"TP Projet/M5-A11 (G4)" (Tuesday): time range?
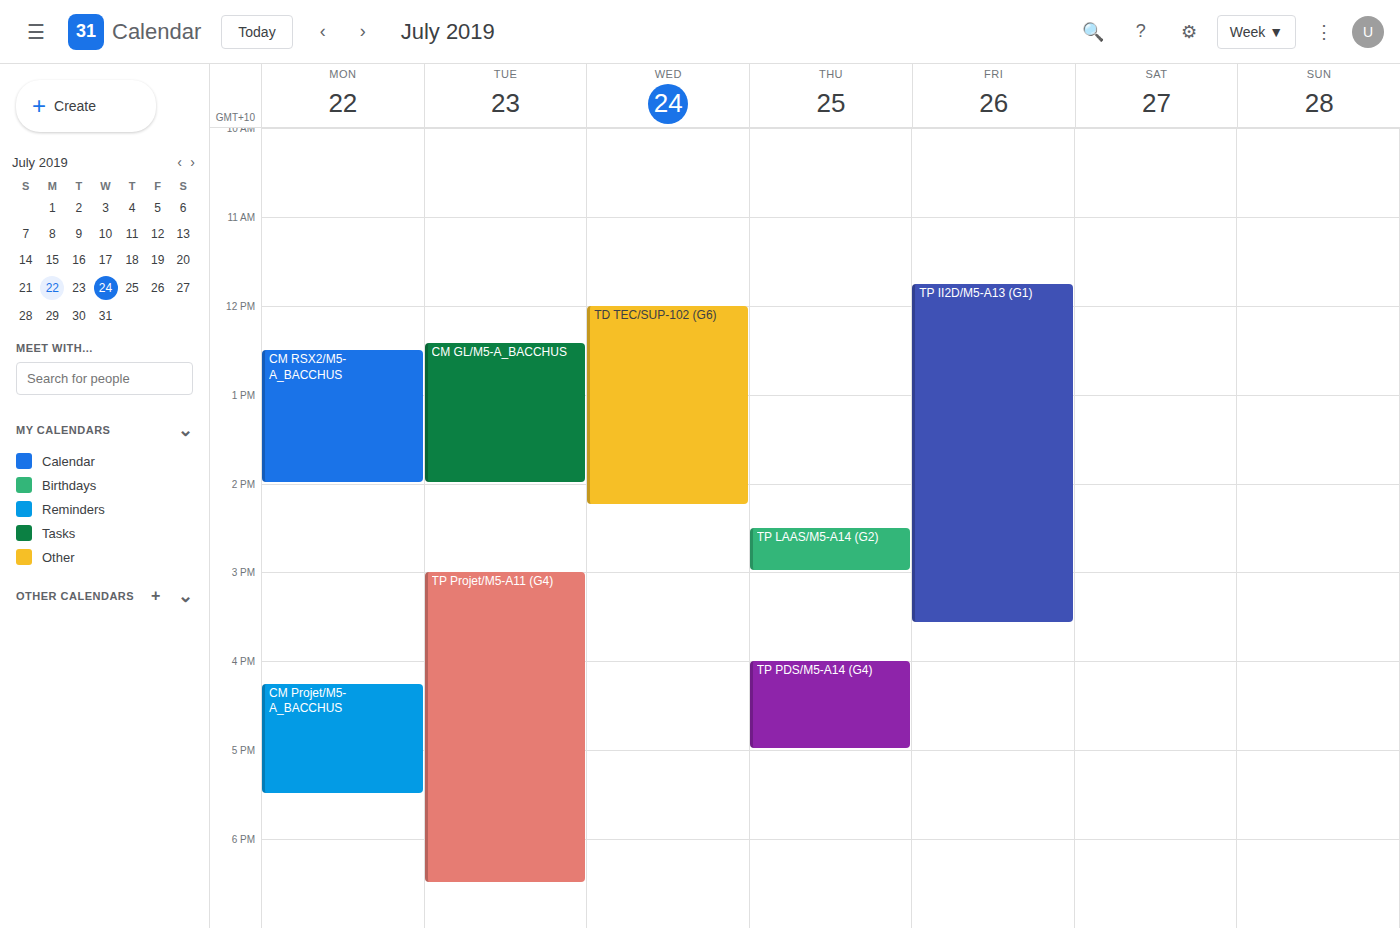
15:00 to 18:30